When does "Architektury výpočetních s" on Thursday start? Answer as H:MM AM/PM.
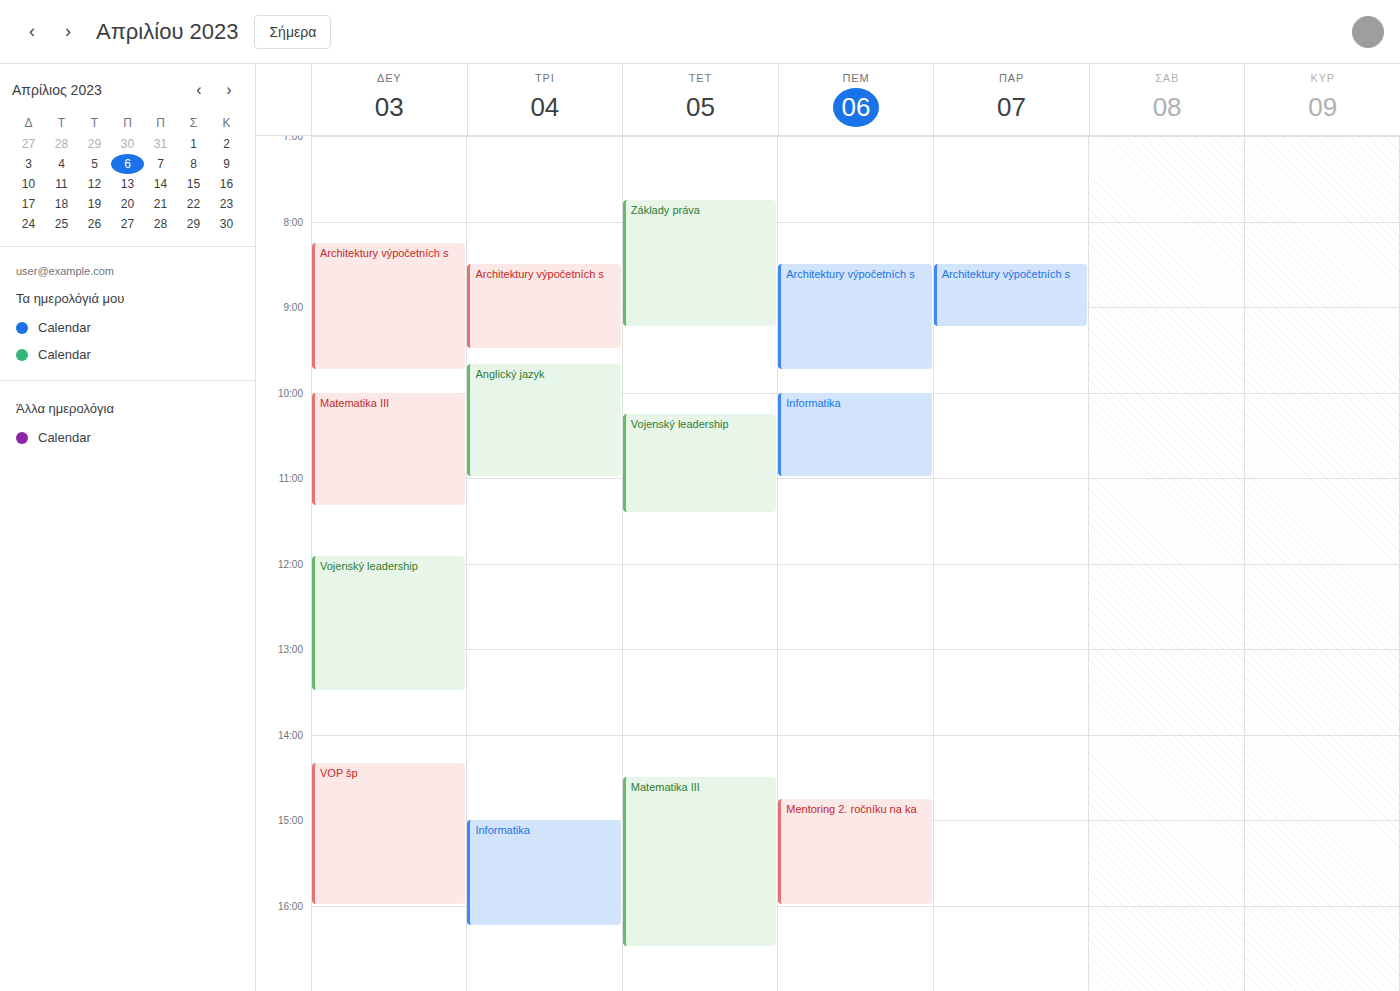
8:30 AM